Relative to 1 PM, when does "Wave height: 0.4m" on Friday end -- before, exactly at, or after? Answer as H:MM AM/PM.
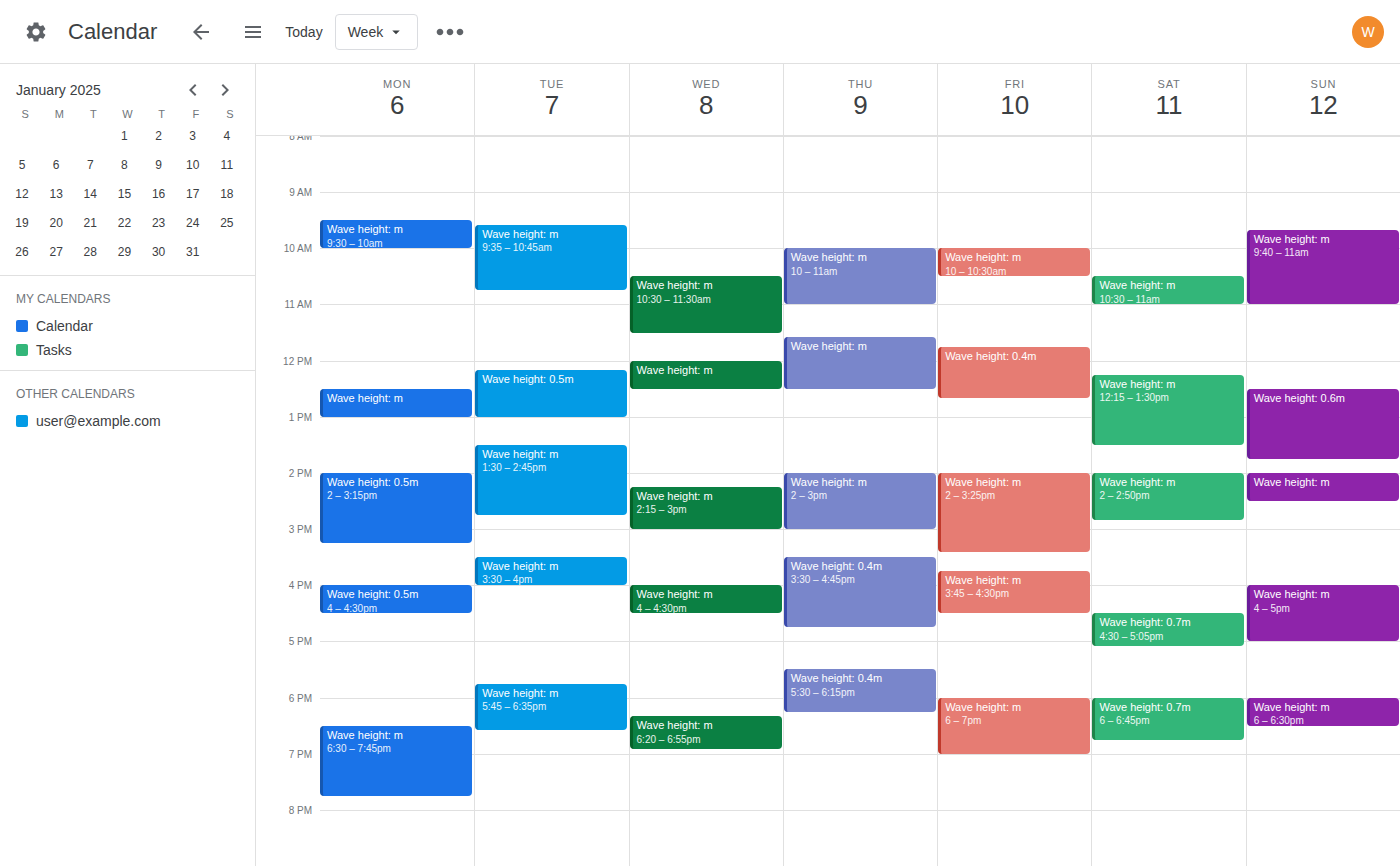
12:40 PM -- before 1 PM, 20 minutes above the 1 PM line.